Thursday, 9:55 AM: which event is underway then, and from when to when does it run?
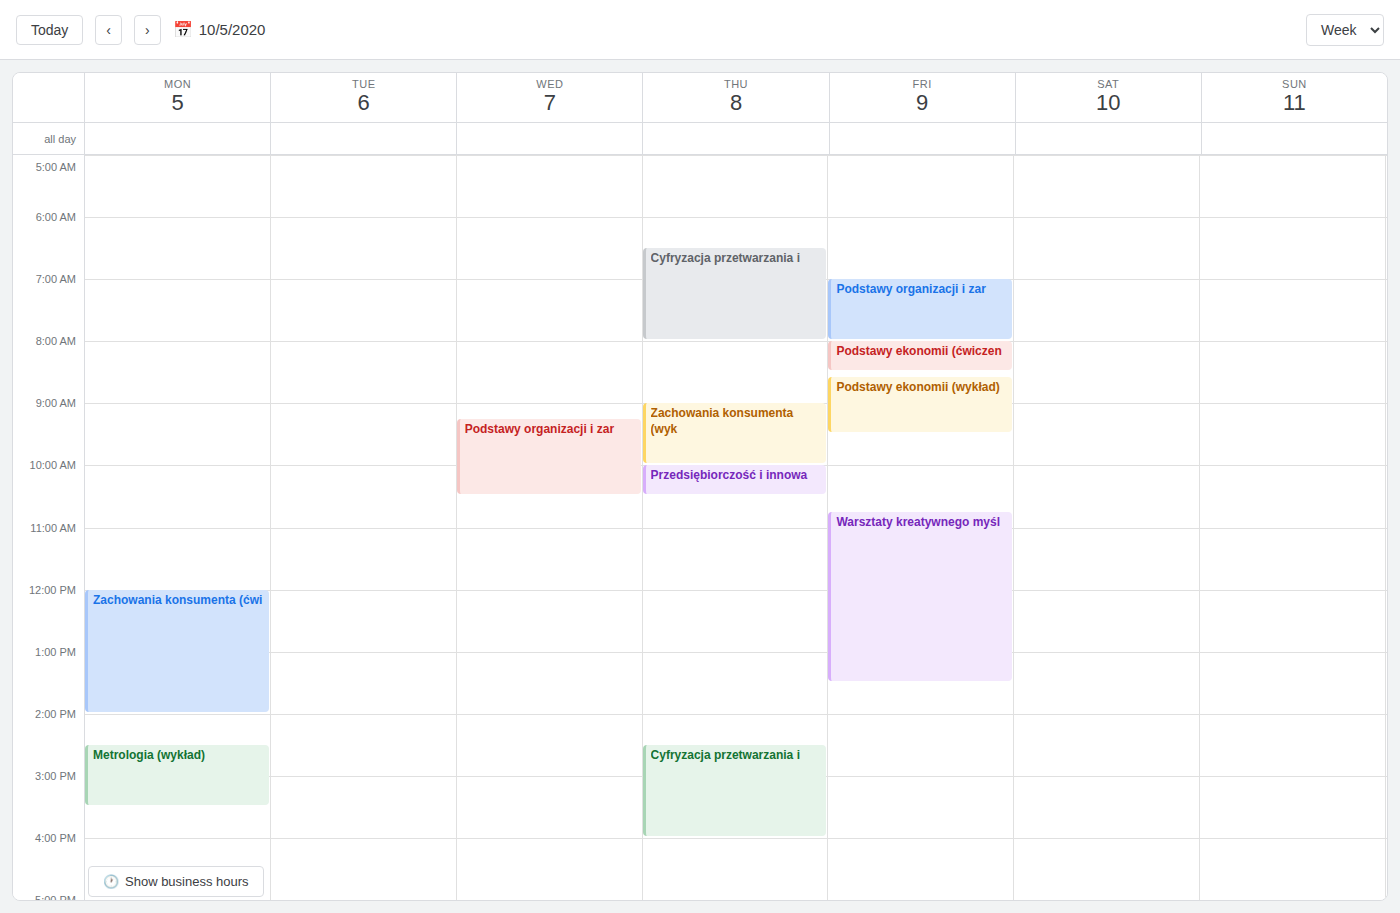
"Zachowania konsumenta (wyk", 9:00 AM to 10:00 AM